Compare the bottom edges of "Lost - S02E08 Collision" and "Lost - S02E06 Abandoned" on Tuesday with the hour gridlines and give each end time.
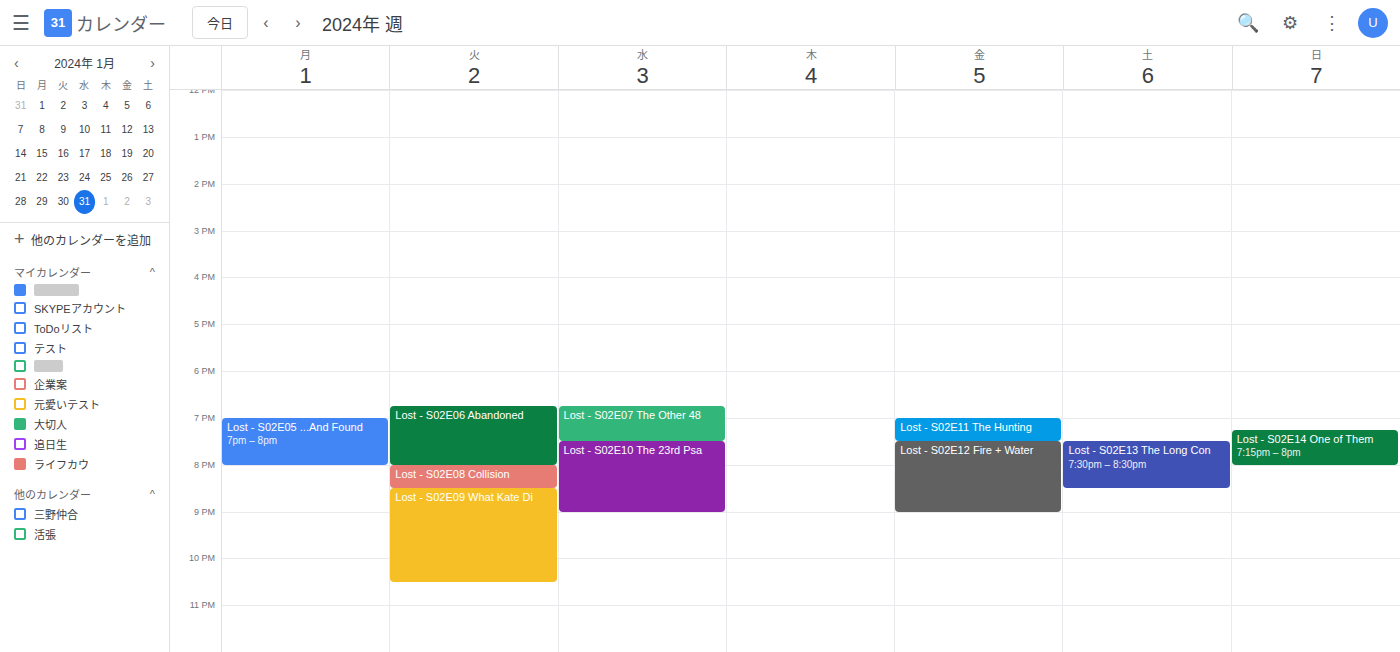
"Lost - S02E08 Collision": 8:30 PM, halfway between the 8 PM and 9 PM lines. "Lost - S02E06 Abandoned": 8:00 PM, exactly on the 8 PM line.